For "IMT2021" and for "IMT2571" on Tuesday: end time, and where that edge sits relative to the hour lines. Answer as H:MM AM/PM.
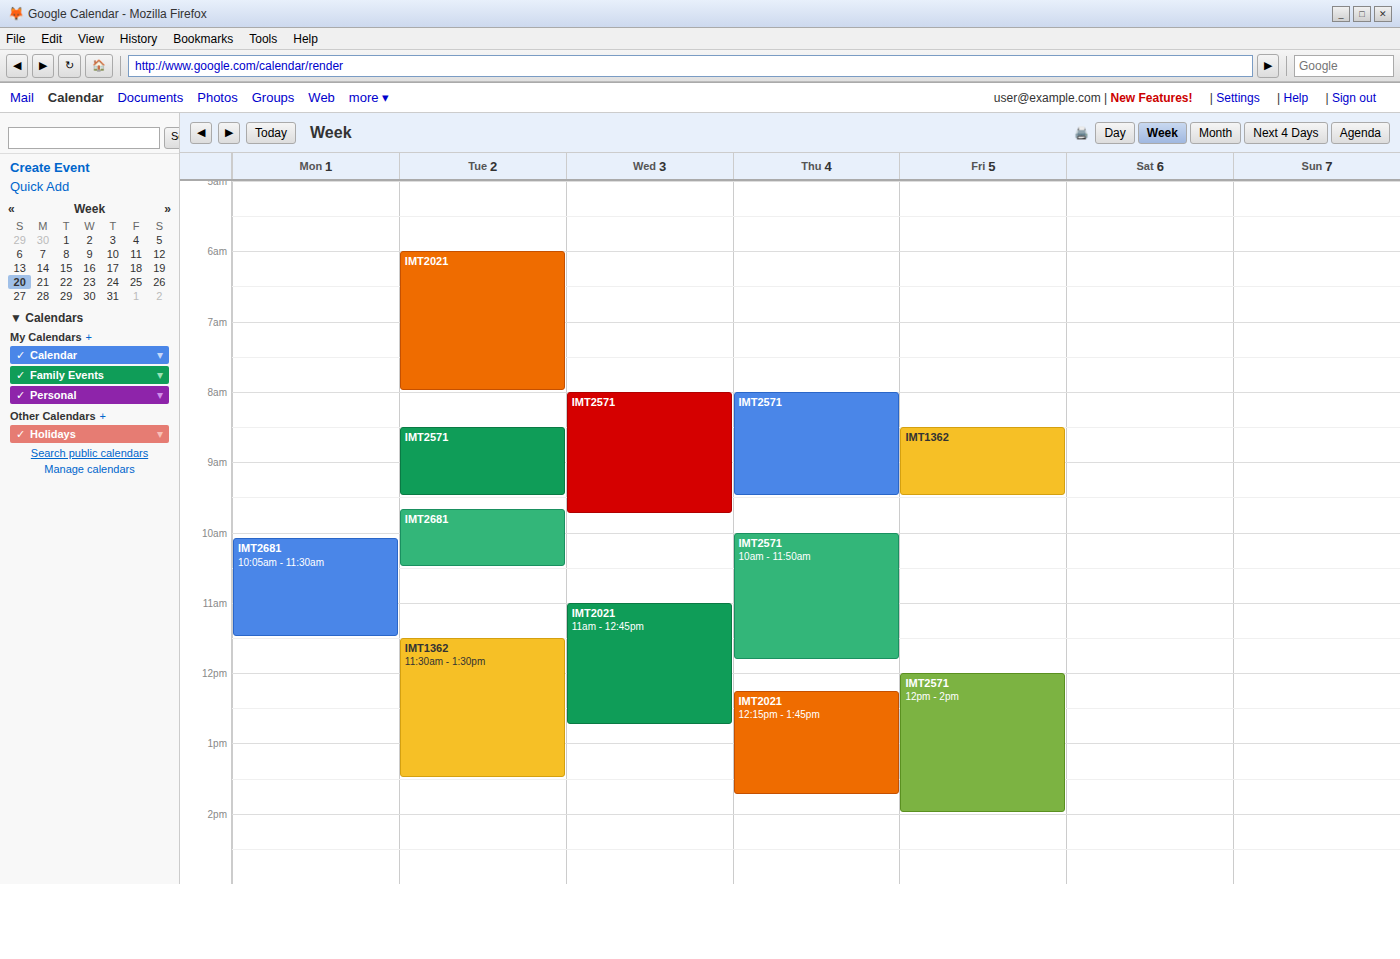
"IMT2021": 8:00 AM, exactly on the 8 AM line. "IMT2571": 9:30 AM, halfway between the 9 AM and 10 AM lines.